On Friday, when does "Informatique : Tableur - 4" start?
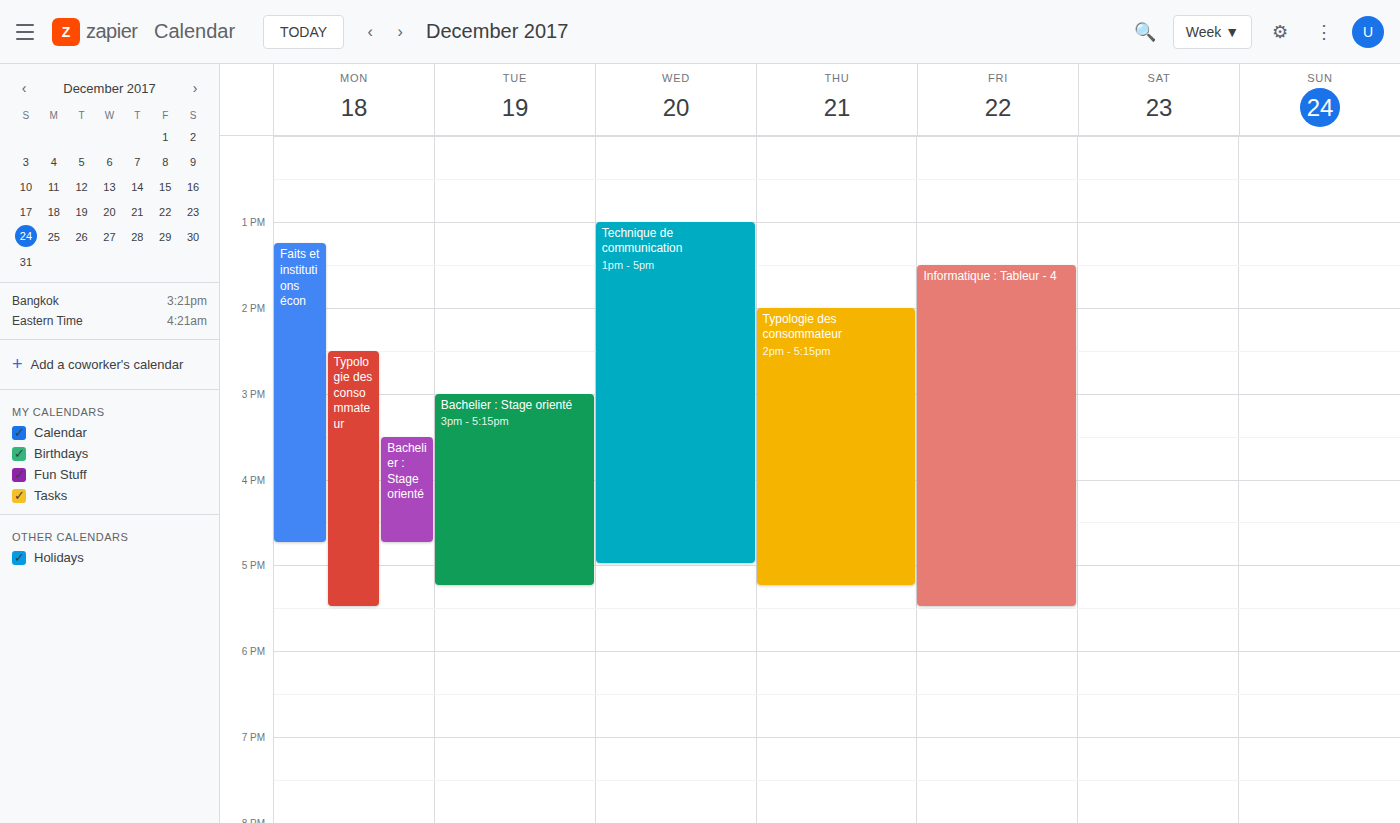
1:30 PM